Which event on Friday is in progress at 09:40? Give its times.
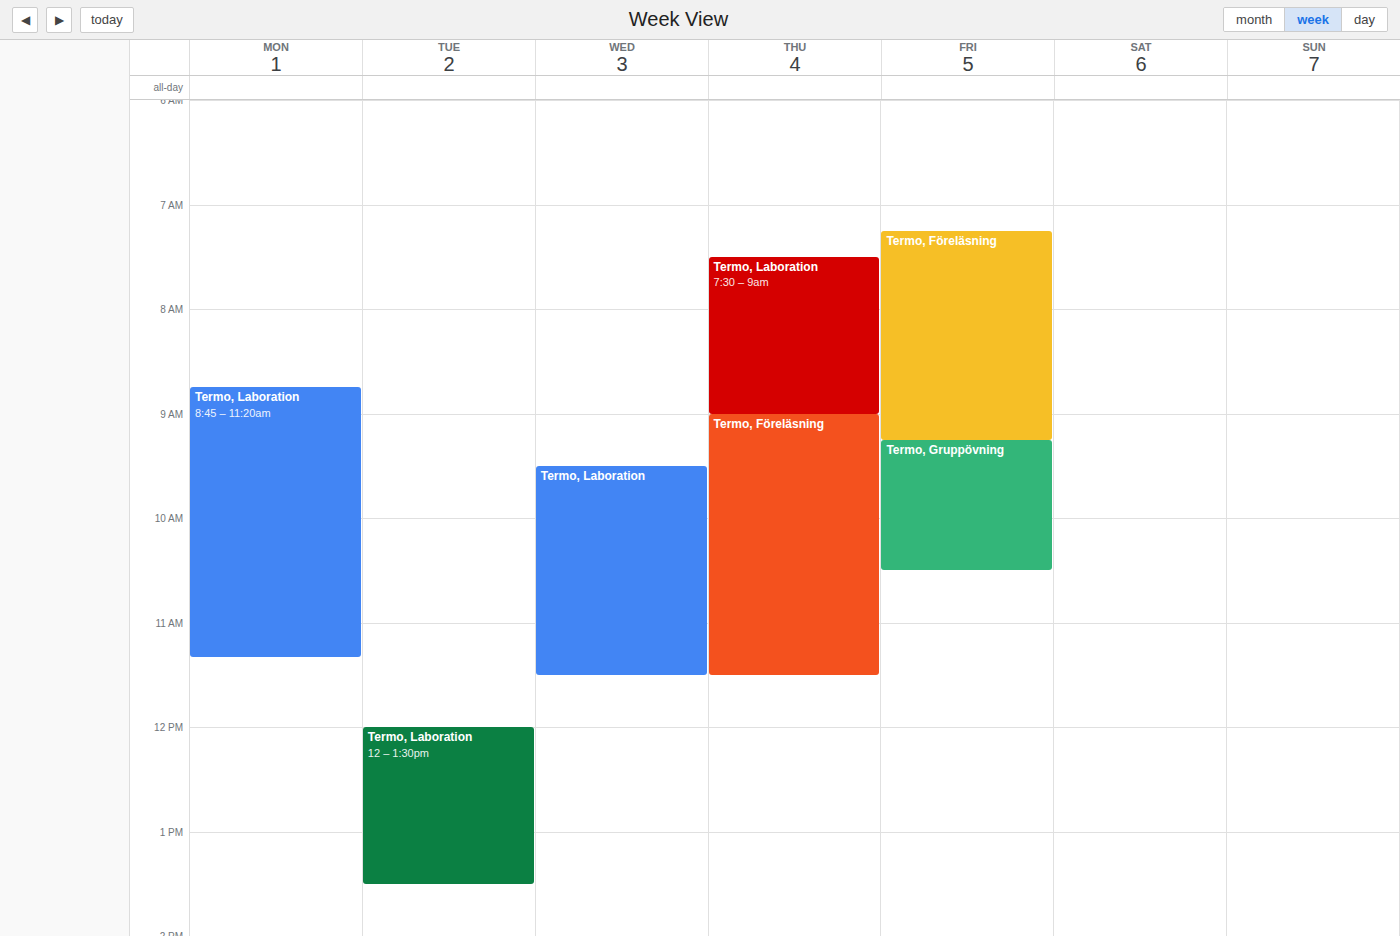
"Termo, Gruppövning", 09:15 to 10:30